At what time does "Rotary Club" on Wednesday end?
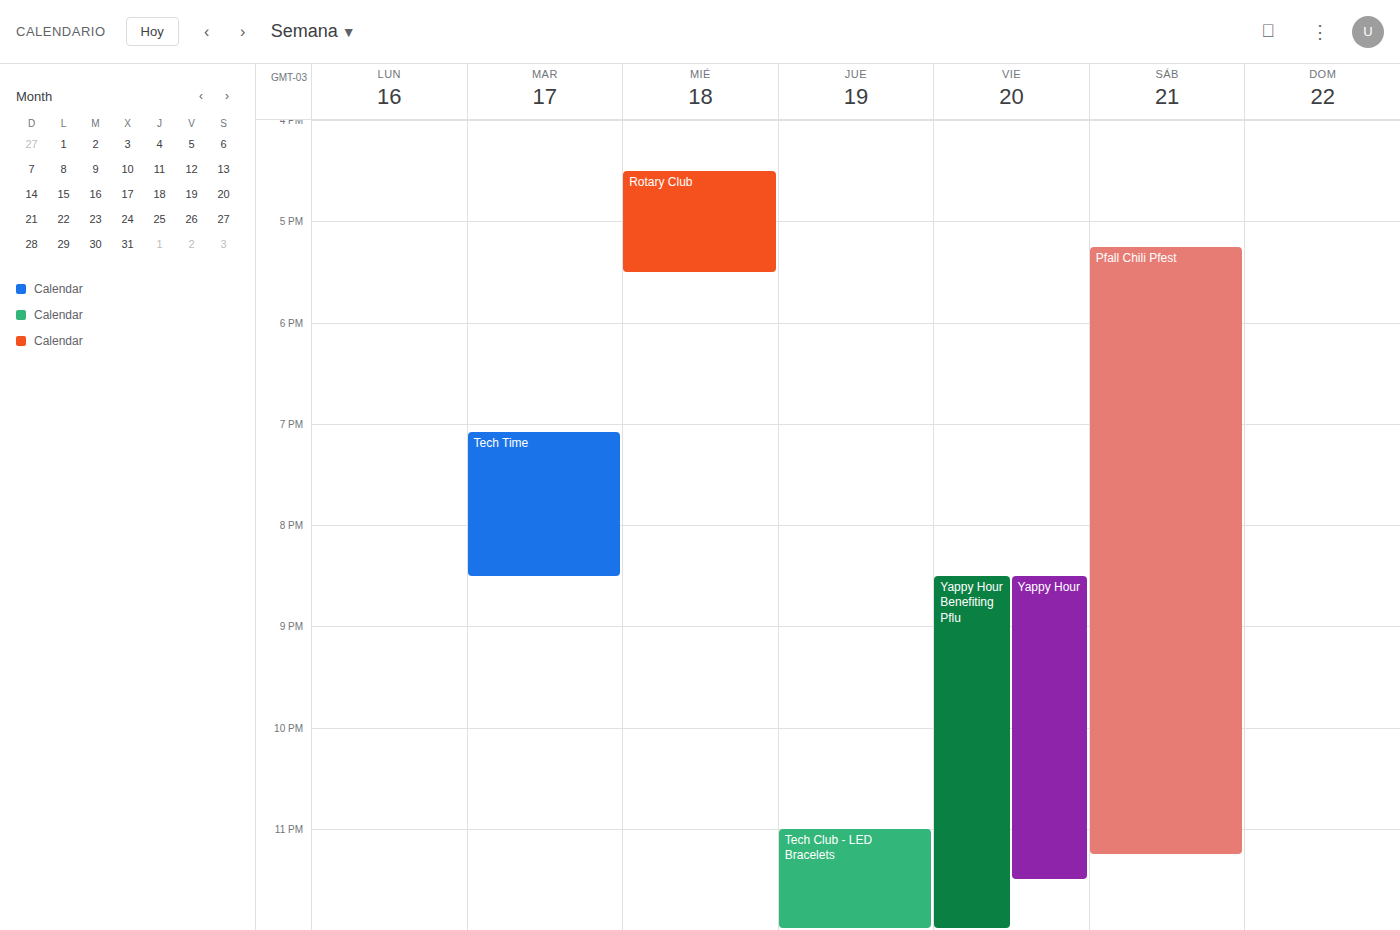
5:30 PM